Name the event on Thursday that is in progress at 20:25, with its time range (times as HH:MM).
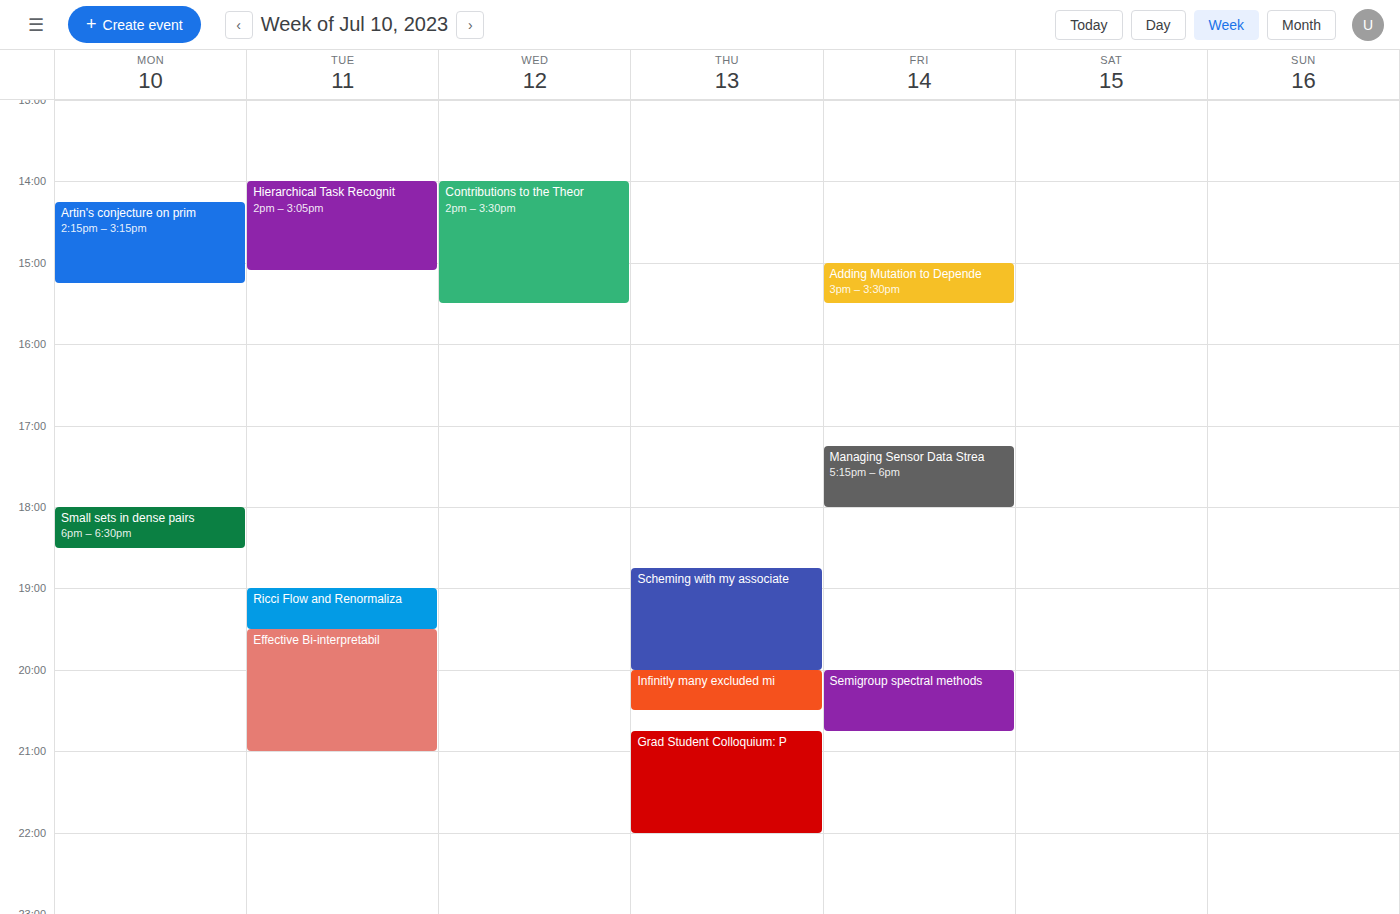
"Infinitly many excluded mi", 20:00 to 20:30